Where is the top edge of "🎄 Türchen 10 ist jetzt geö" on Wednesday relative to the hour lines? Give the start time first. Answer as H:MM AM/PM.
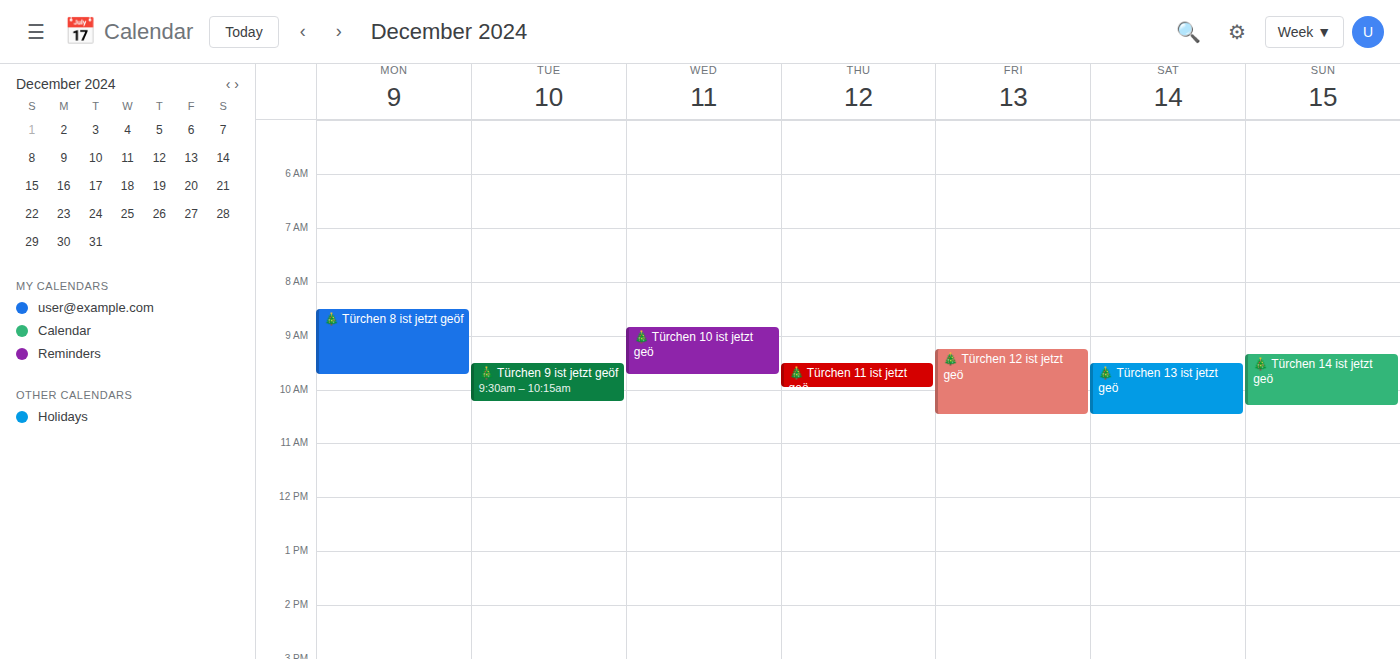
8:50 AM -- neither: 50 minutes below the 8 AM line and 10 minutes above the 9 AM line.